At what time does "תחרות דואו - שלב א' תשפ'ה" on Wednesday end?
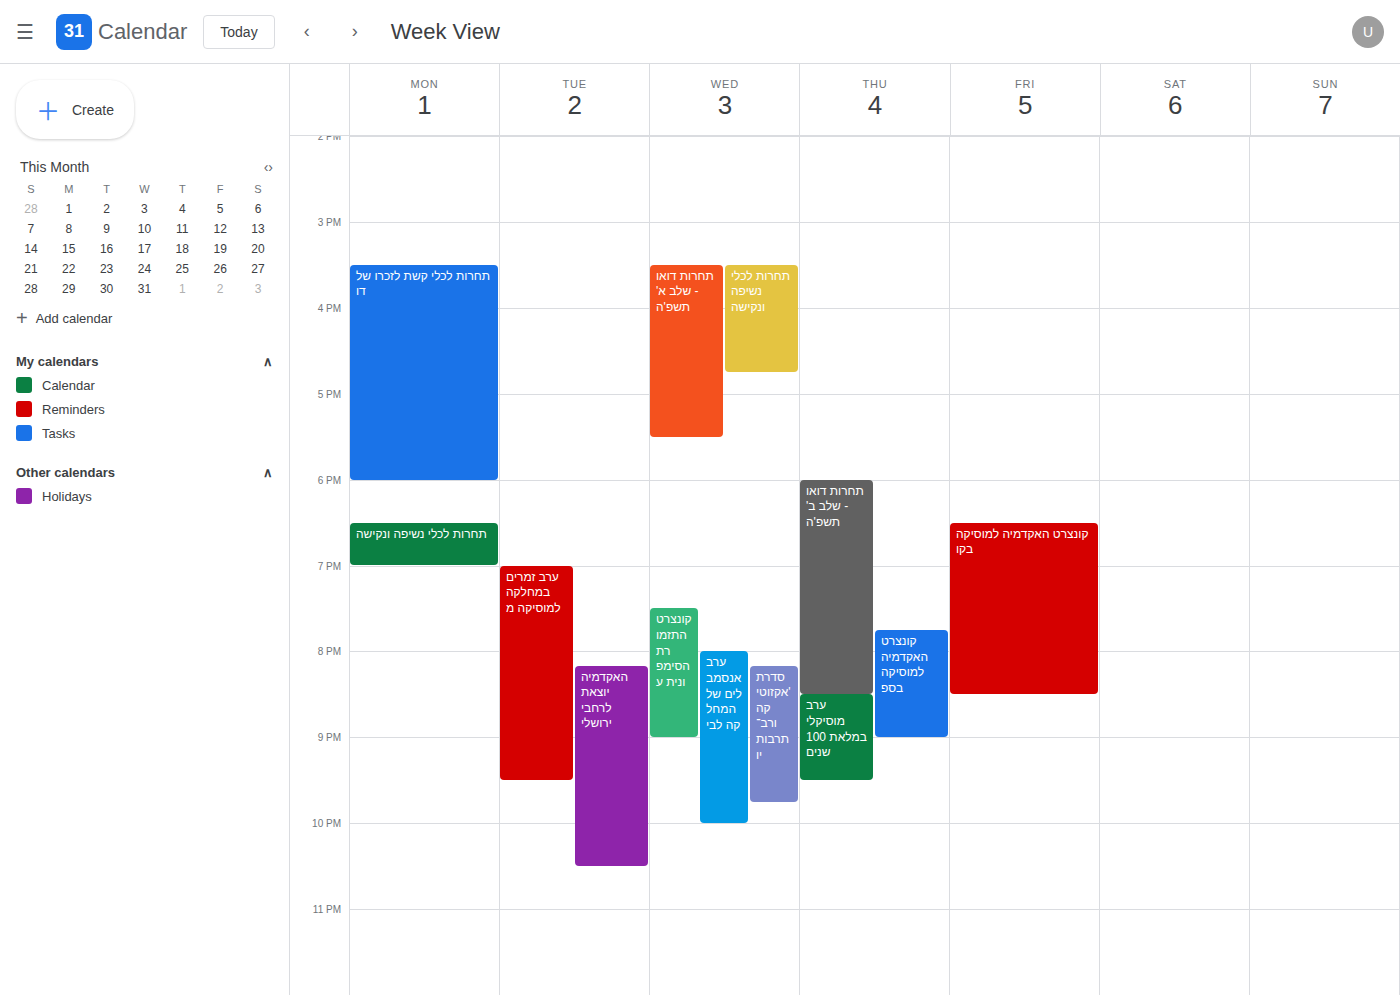
5:30 PM